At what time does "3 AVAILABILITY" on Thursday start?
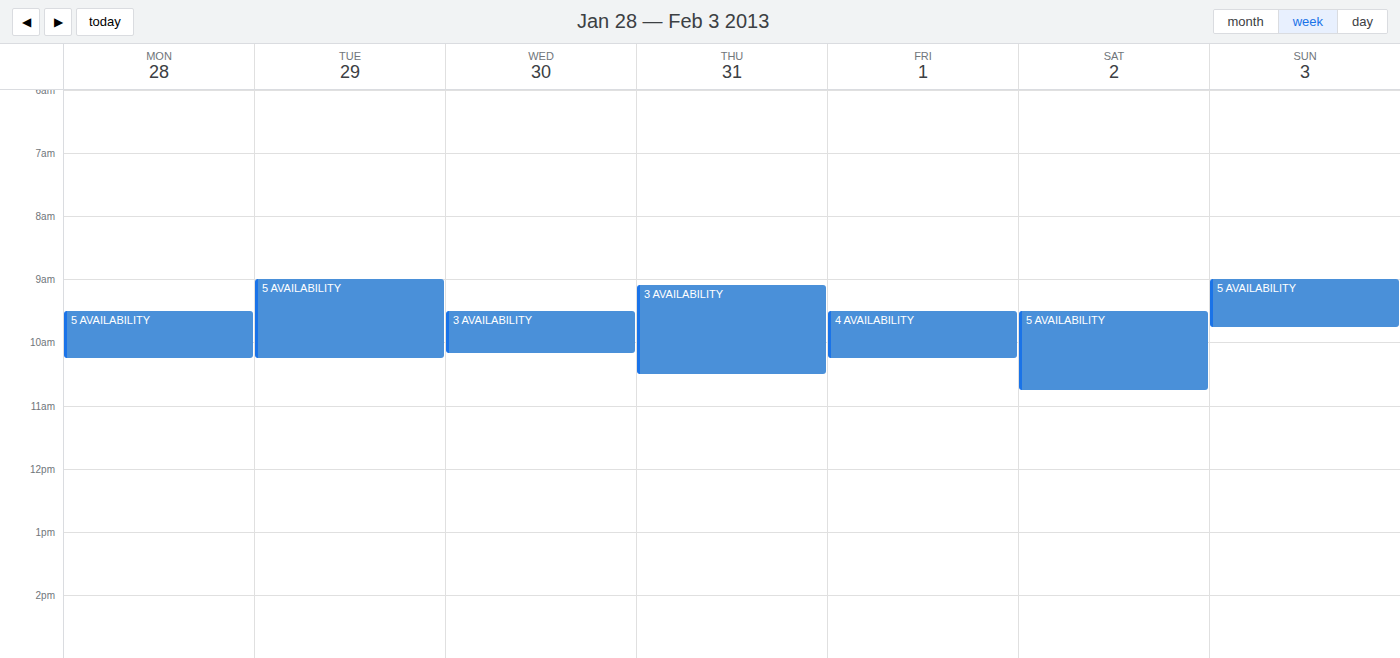
9:05 AM